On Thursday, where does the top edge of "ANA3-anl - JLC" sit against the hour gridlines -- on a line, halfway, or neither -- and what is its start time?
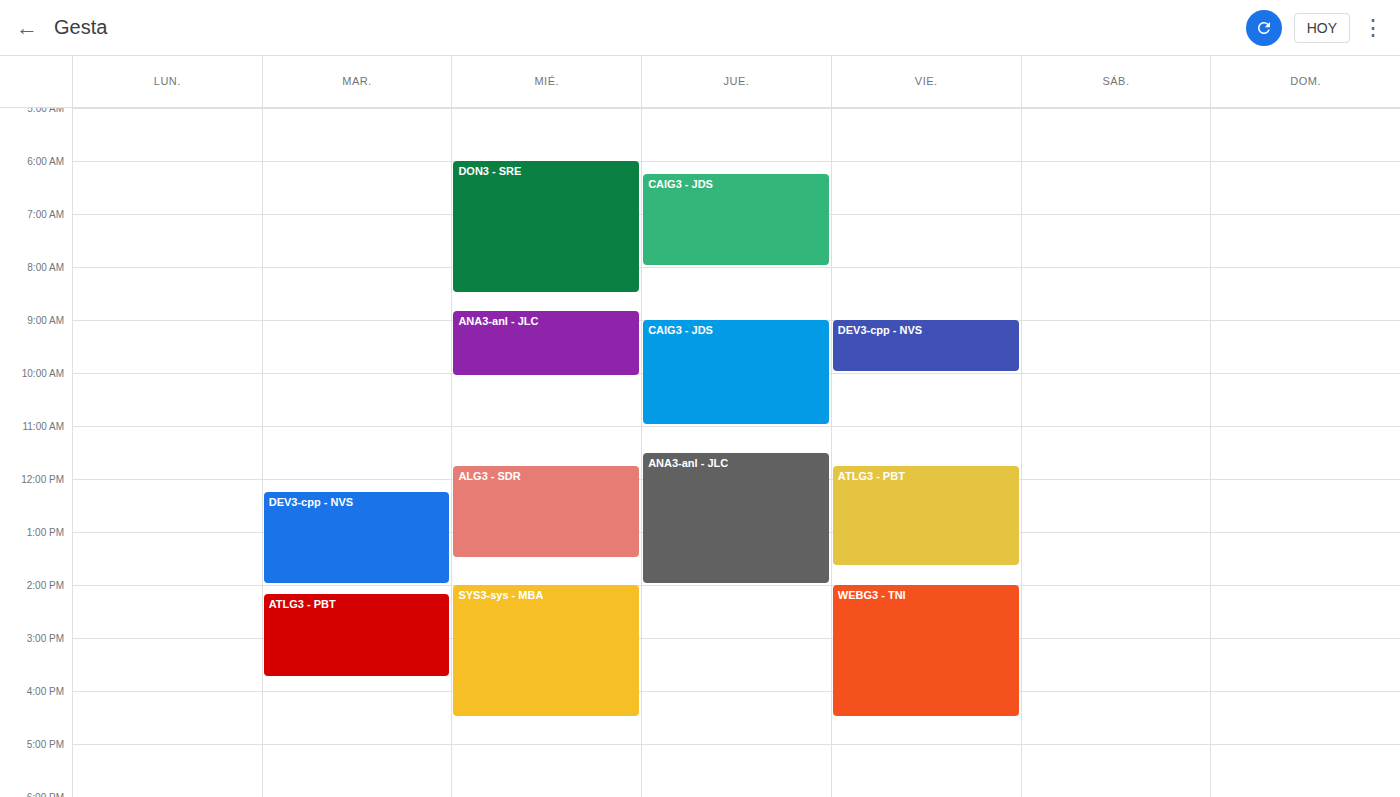
11:30 AM -- halfway between the 11 AM and 12 PM lines.